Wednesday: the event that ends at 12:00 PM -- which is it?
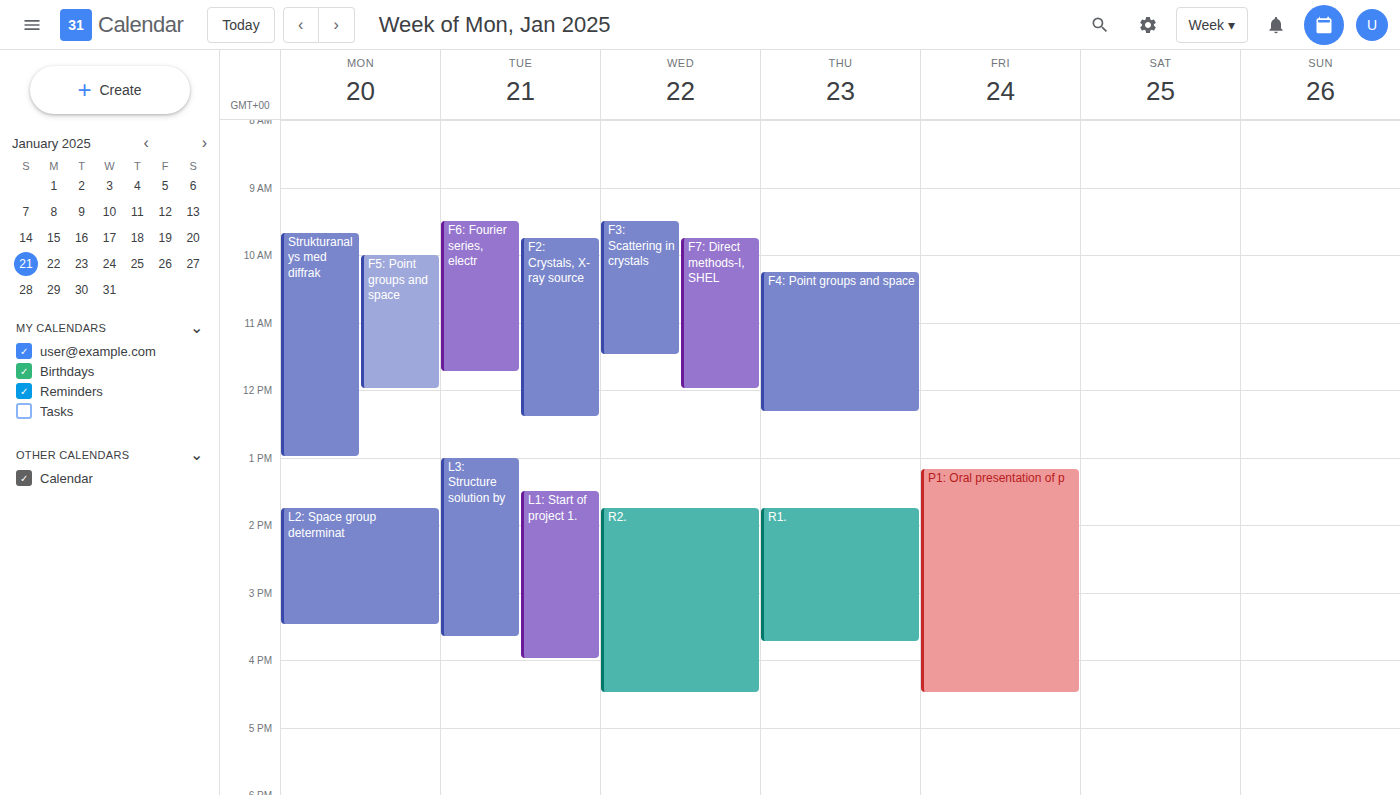
"F7: Direct methods-I, SHEL"